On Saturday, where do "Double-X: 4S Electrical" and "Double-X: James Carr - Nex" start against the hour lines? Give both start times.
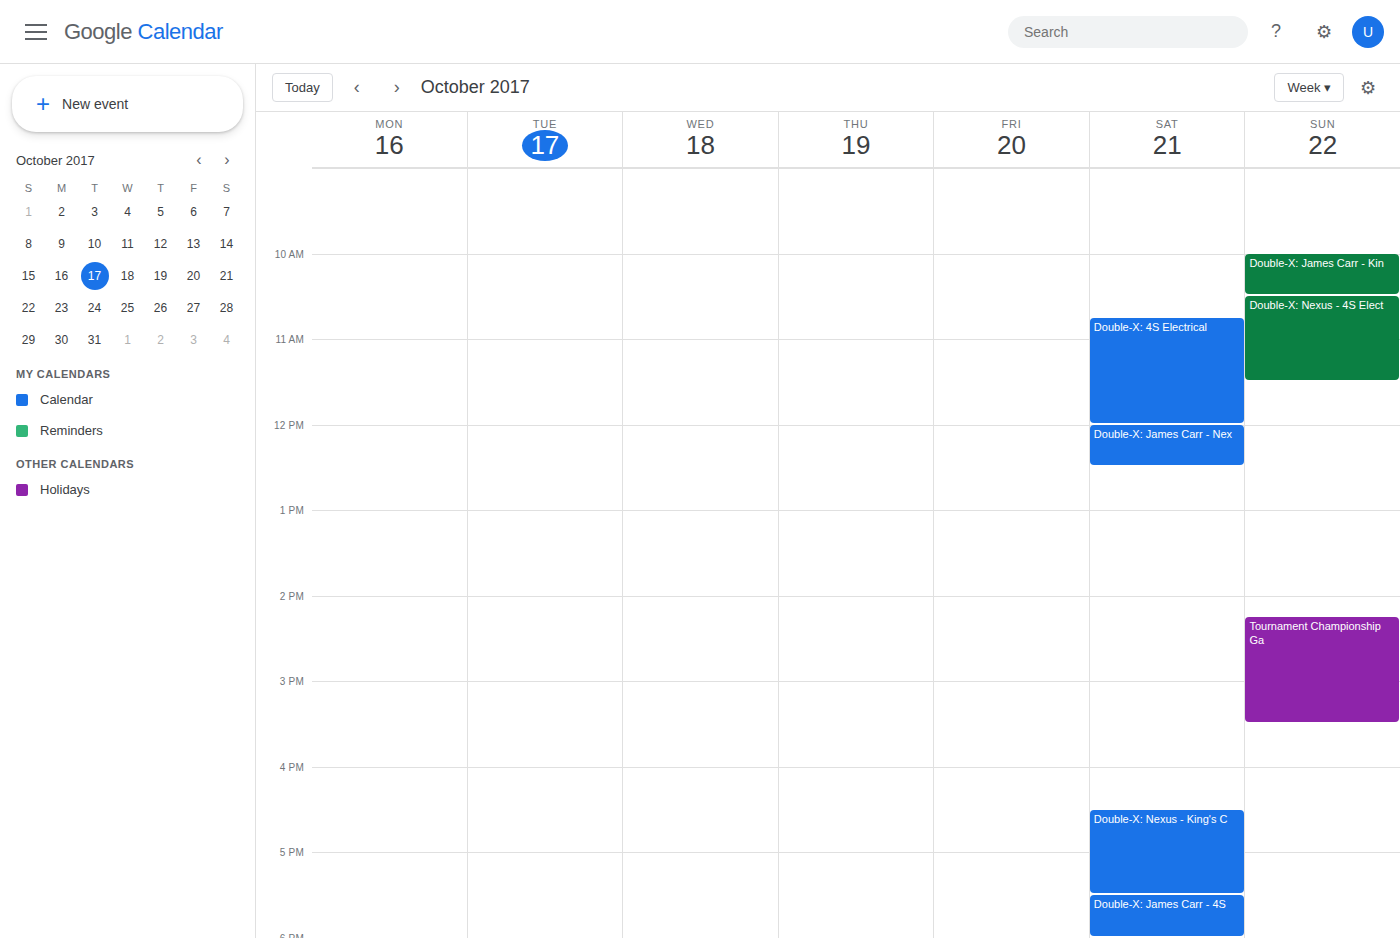
"Double-X: 4S Electrical": 10:45, neither: three quarters of the way from the 10:00 line to the 11:00 line. "Double-X: James Carr - Nex": 12:00, exactly on the 12:00 line.